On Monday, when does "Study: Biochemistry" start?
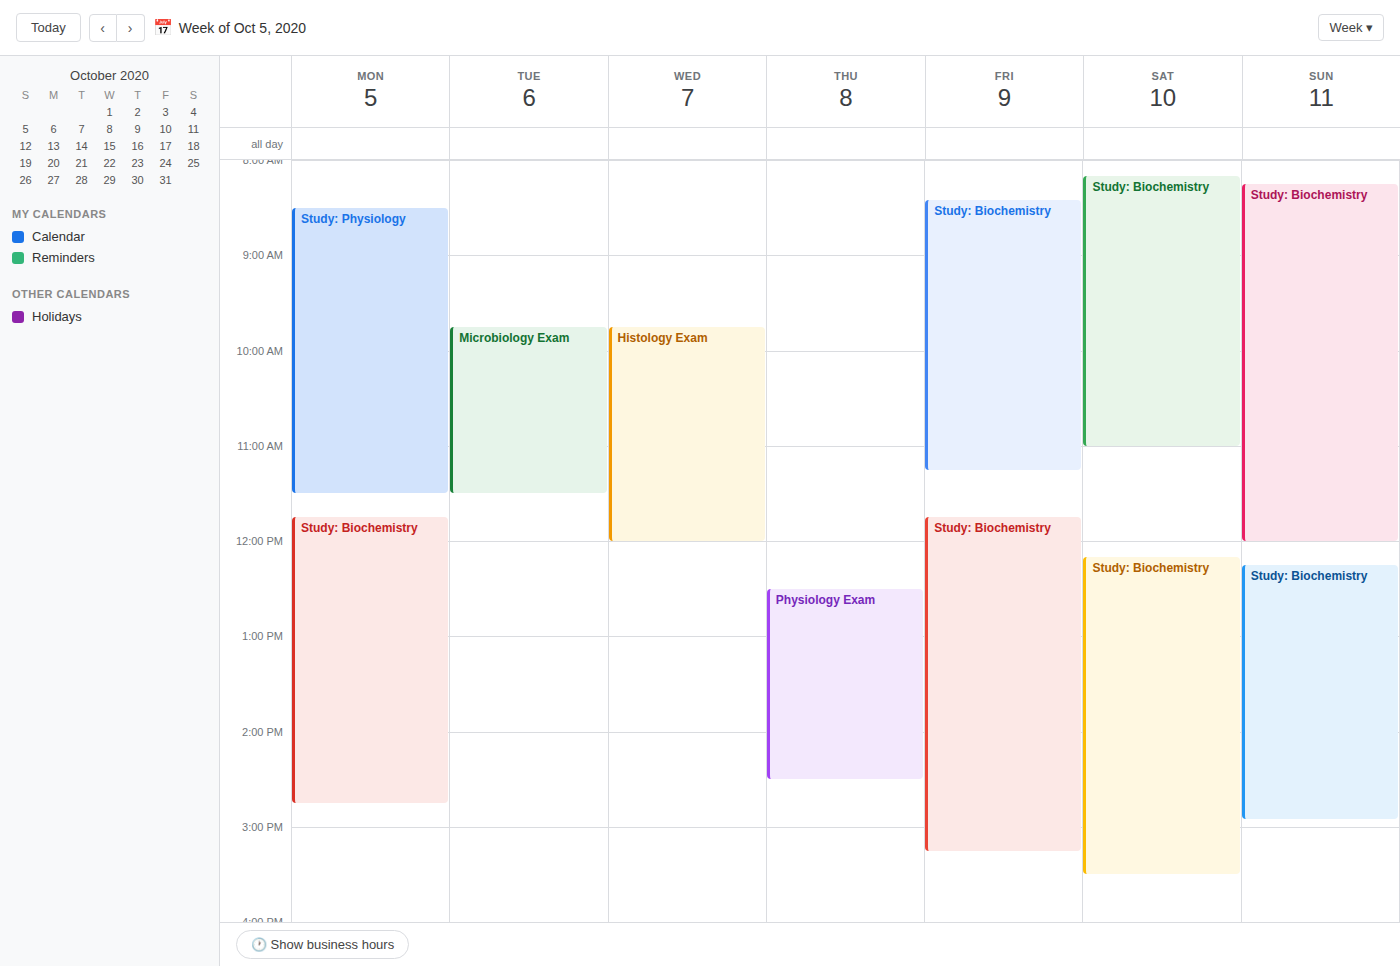
11:45 AM